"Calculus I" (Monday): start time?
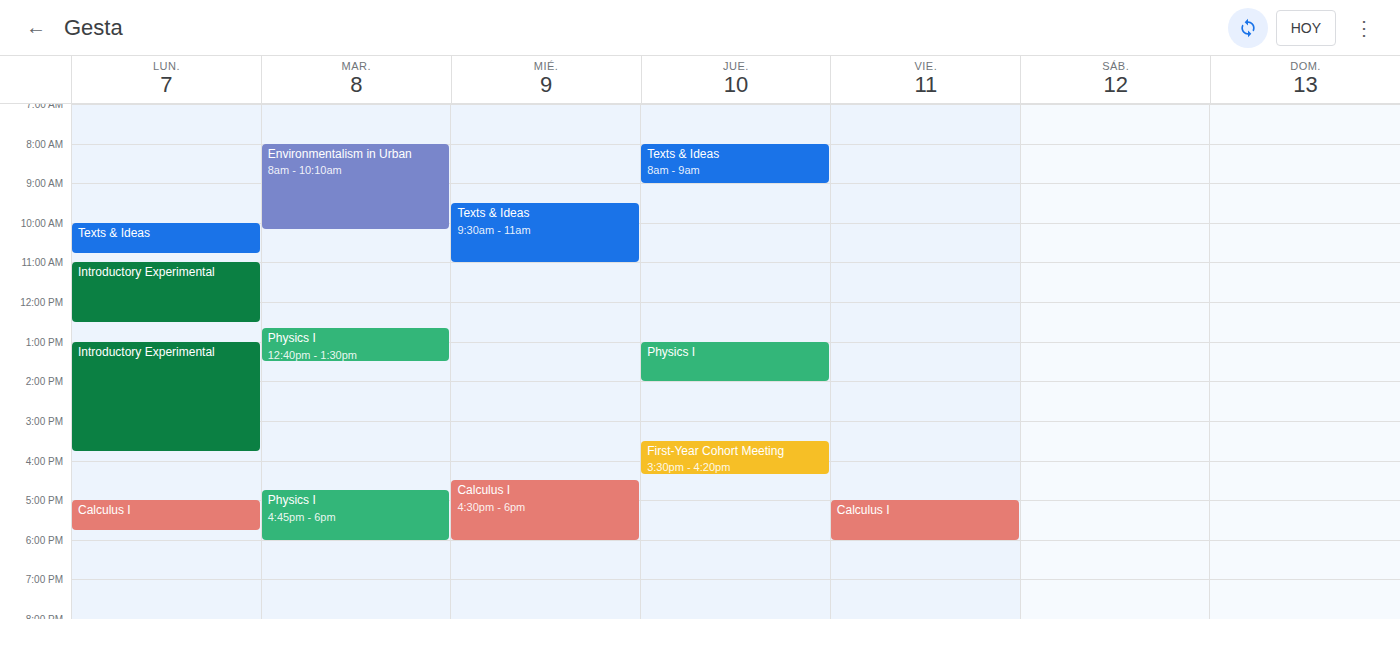
5:00 PM